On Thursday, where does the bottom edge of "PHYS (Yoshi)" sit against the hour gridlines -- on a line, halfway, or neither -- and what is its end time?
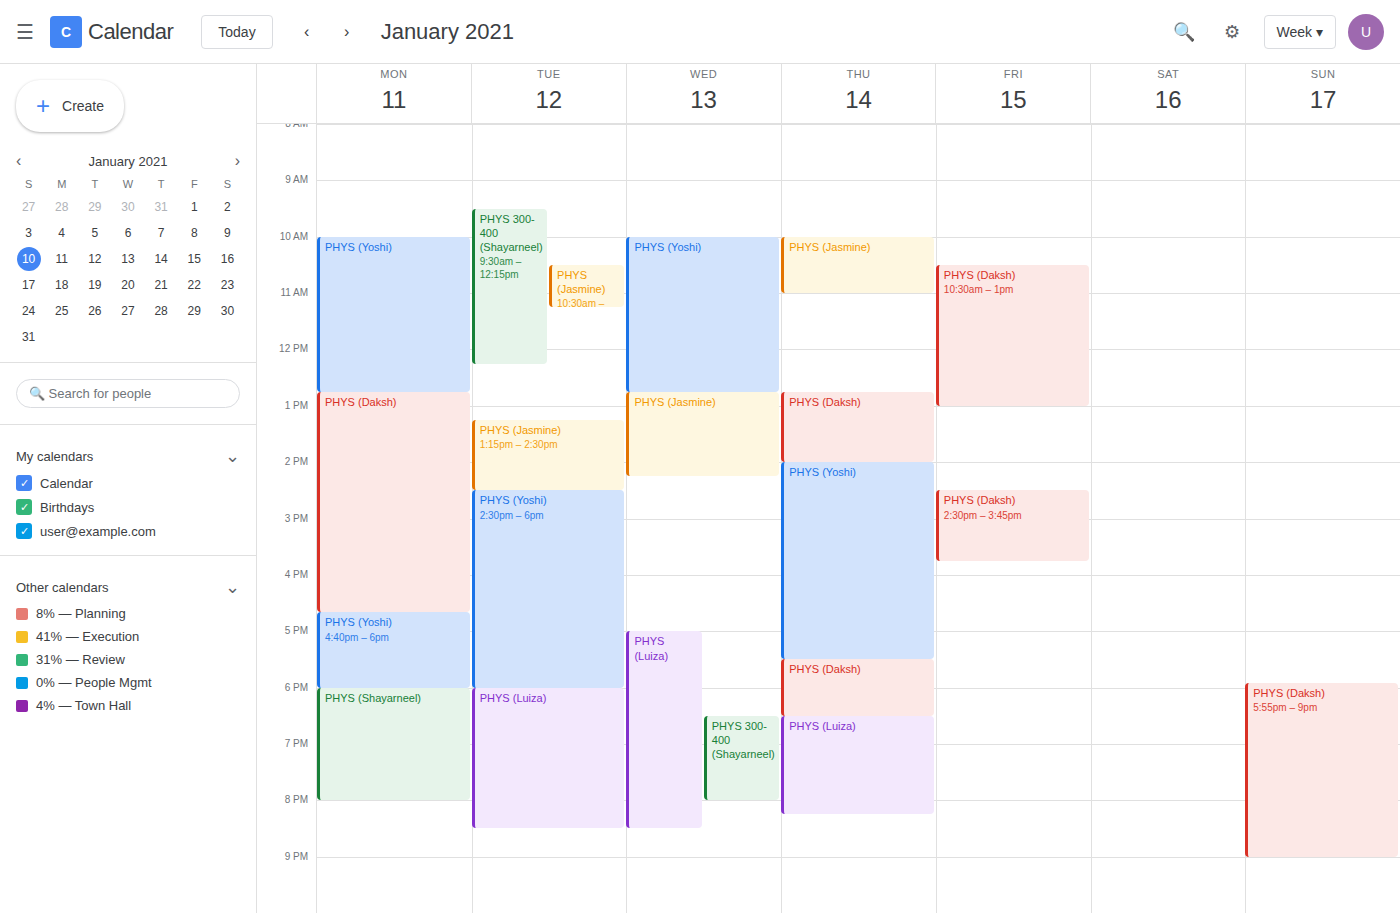
5:30 PM -- halfway between the 5 PM and 6 PM lines.